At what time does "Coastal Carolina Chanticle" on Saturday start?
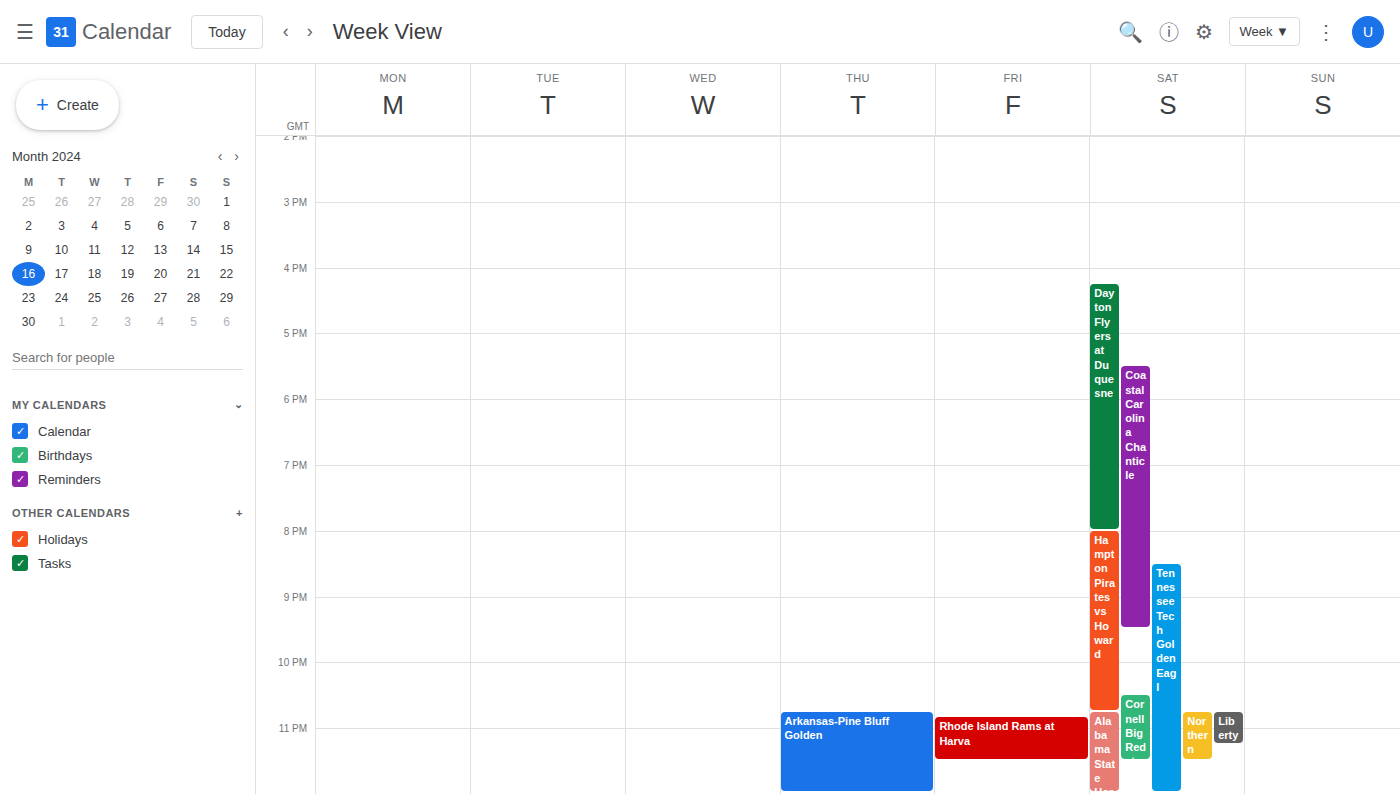
5:30 PM